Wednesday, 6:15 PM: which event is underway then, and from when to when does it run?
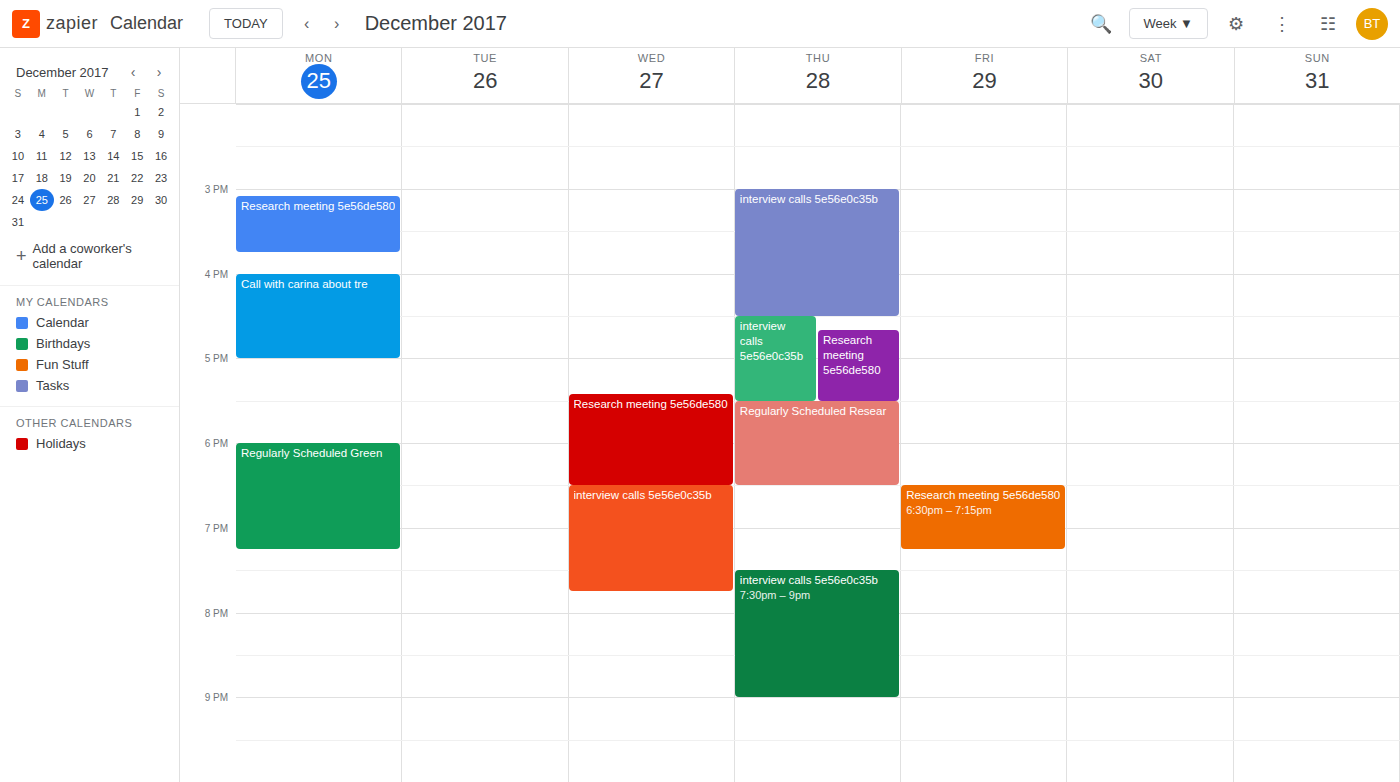
"Research meeting 5e56de580", 5:25 PM to 6:30 PM